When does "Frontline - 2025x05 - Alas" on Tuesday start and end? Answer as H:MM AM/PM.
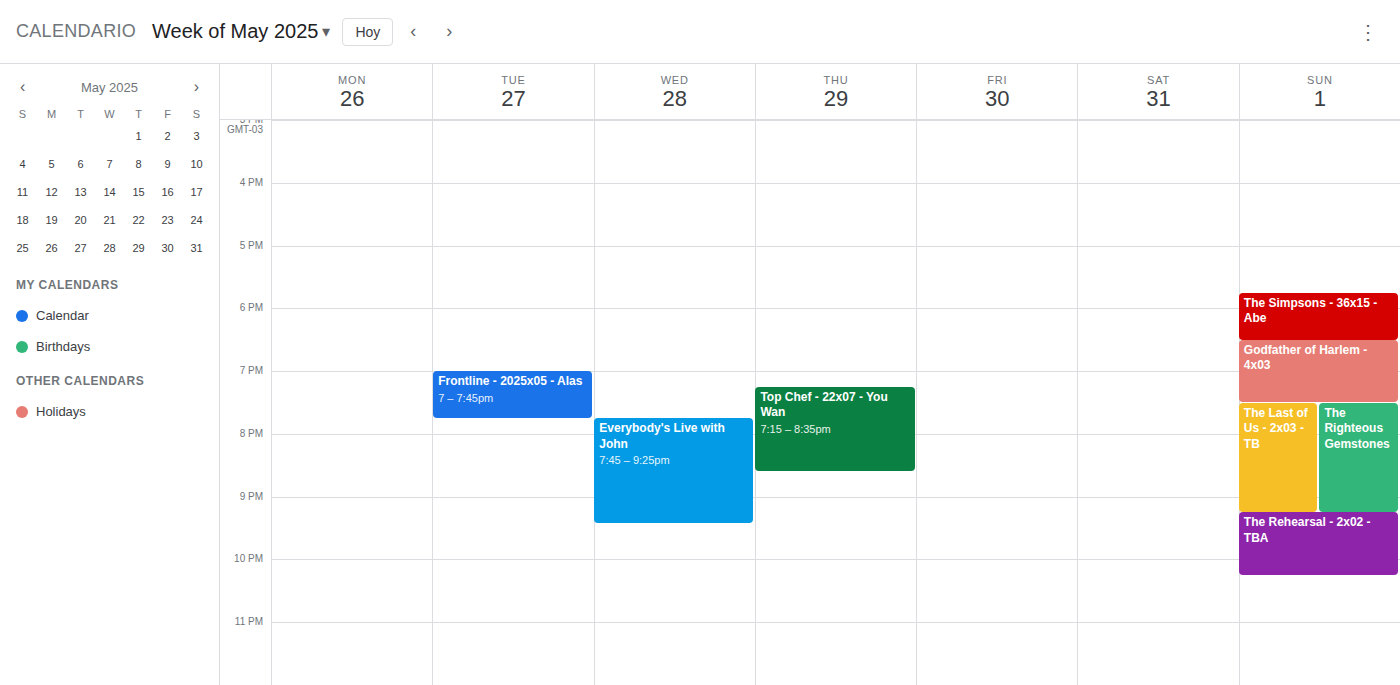
7:00 PM to 7:45 PM